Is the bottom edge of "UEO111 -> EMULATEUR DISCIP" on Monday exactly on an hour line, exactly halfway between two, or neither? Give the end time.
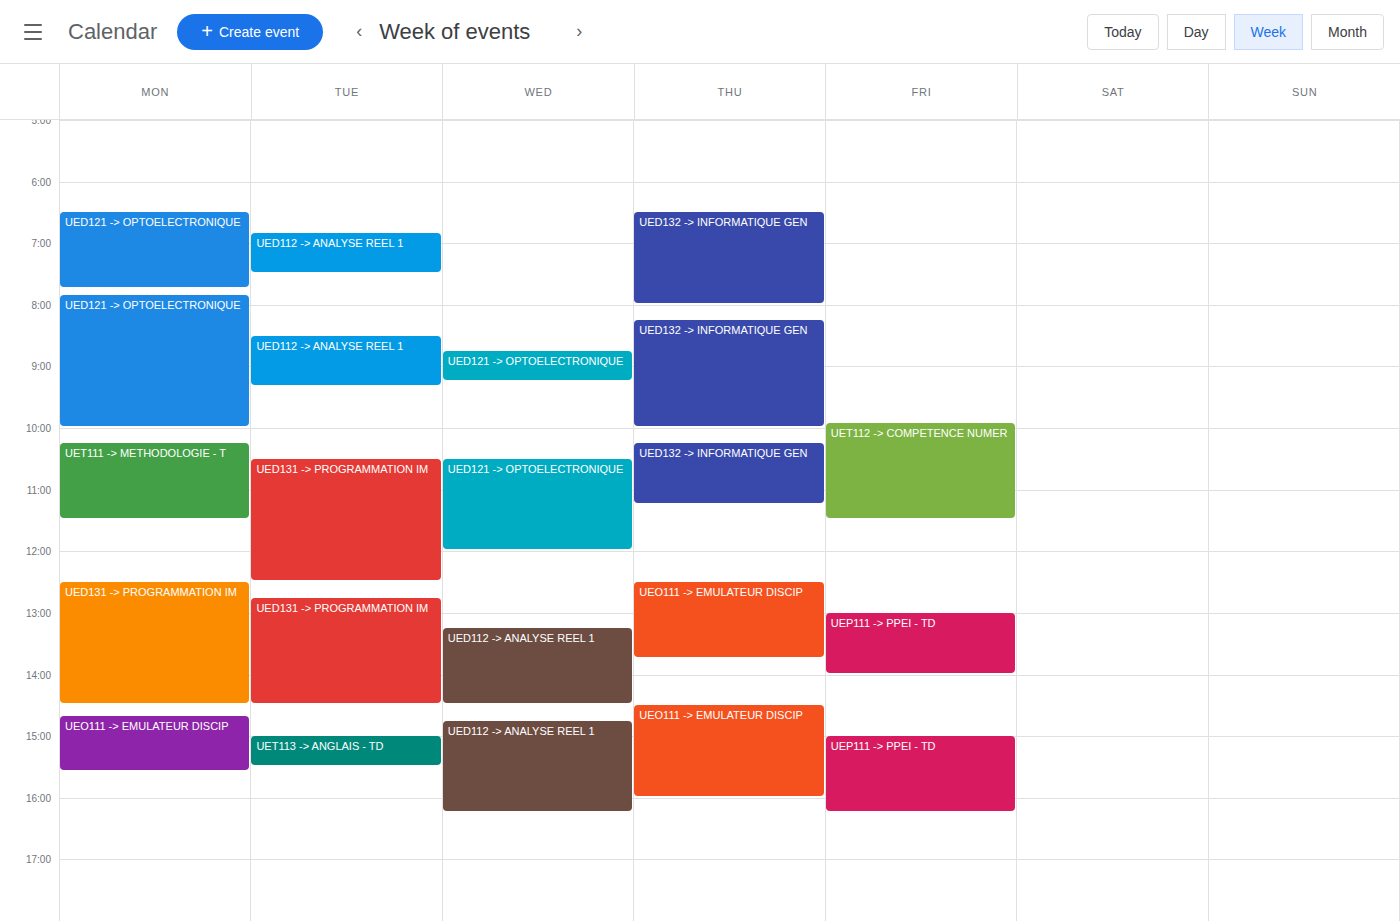
3:35 PM -- neither: 35 minutes below the 3 PM line and 25 minutes above the 4 PM line.